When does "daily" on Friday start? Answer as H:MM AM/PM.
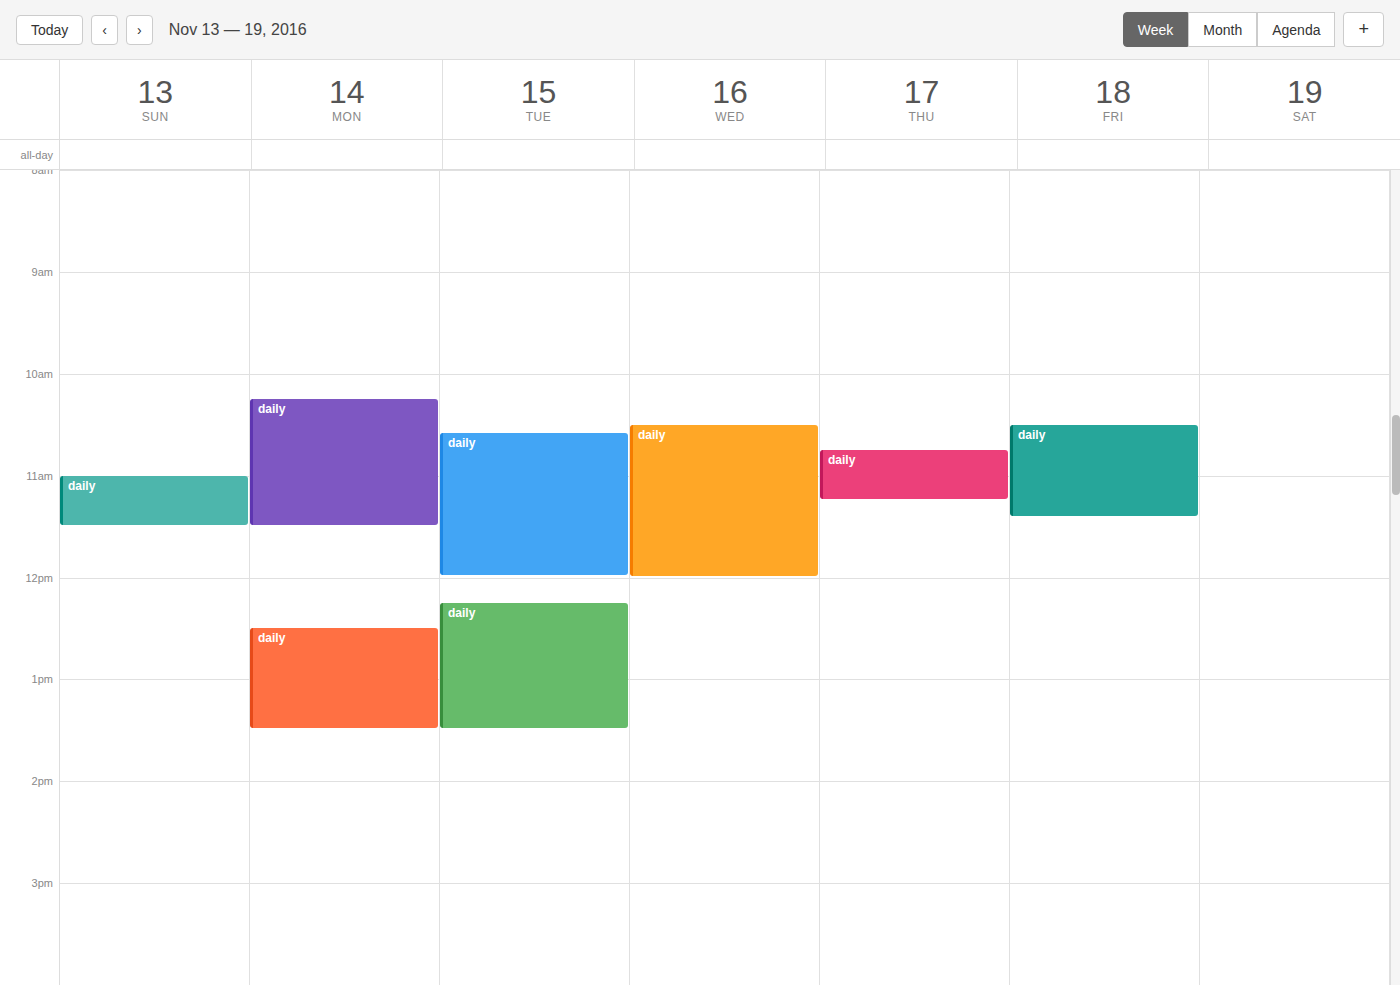
10:30 AM